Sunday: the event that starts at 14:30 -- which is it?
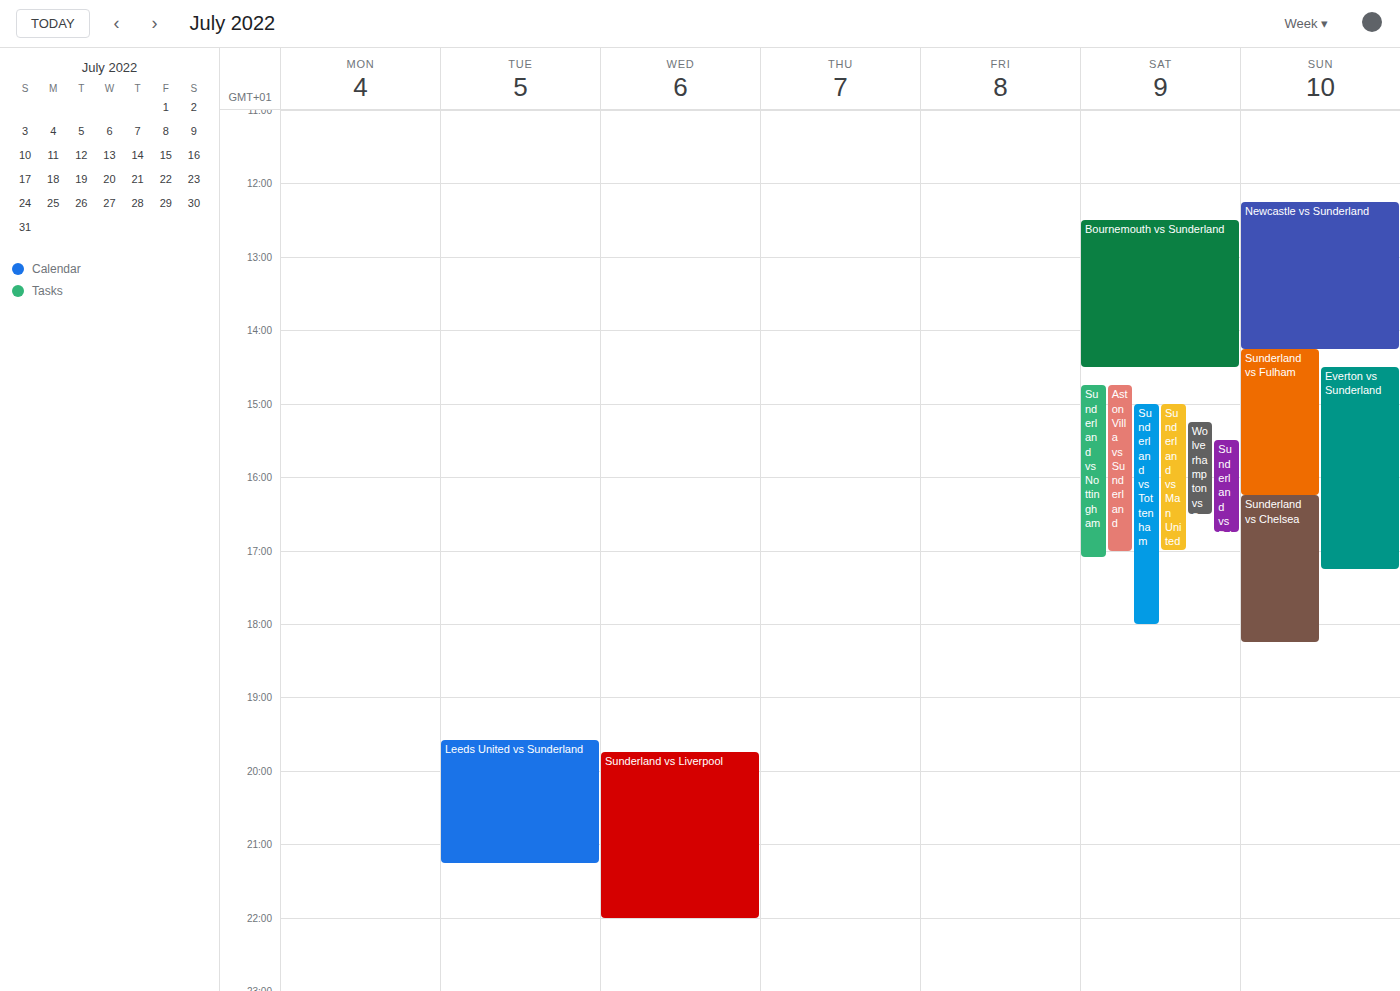
"Everton vs Sunderland"